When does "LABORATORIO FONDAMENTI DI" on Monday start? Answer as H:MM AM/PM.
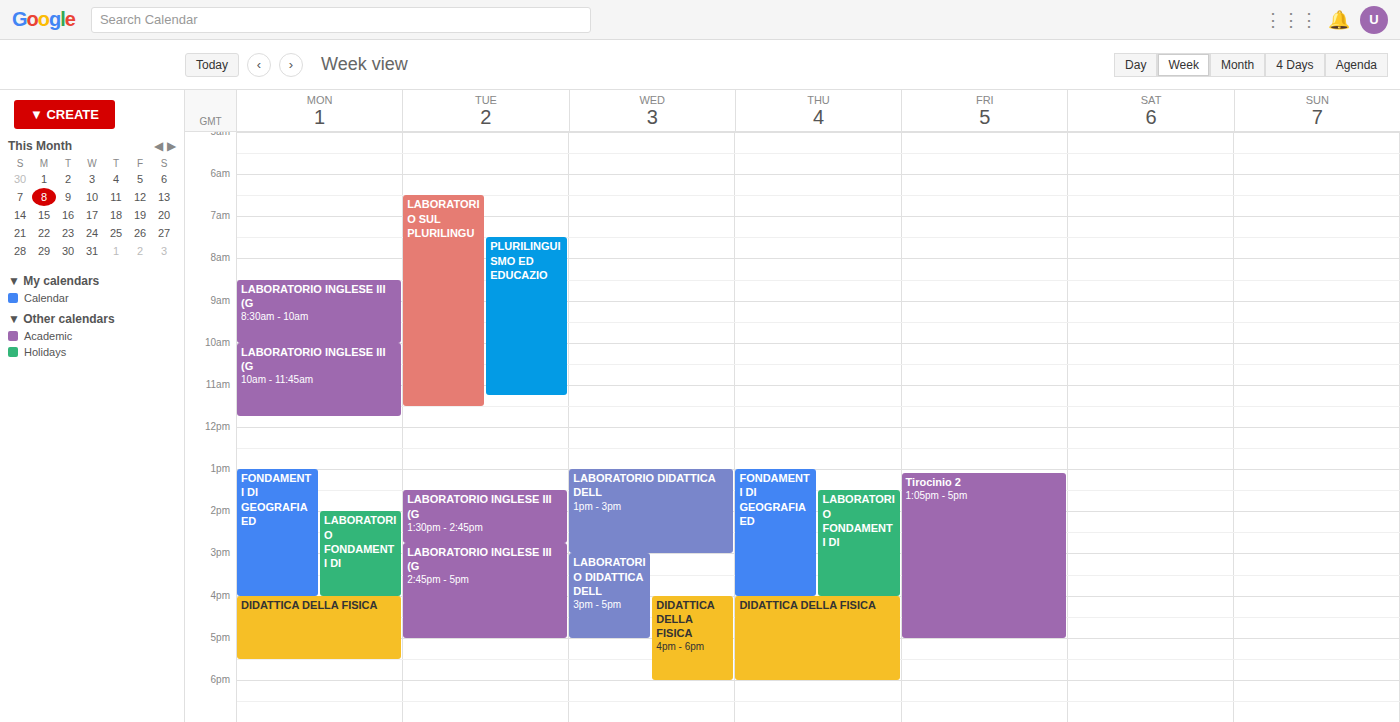
2:00 PM